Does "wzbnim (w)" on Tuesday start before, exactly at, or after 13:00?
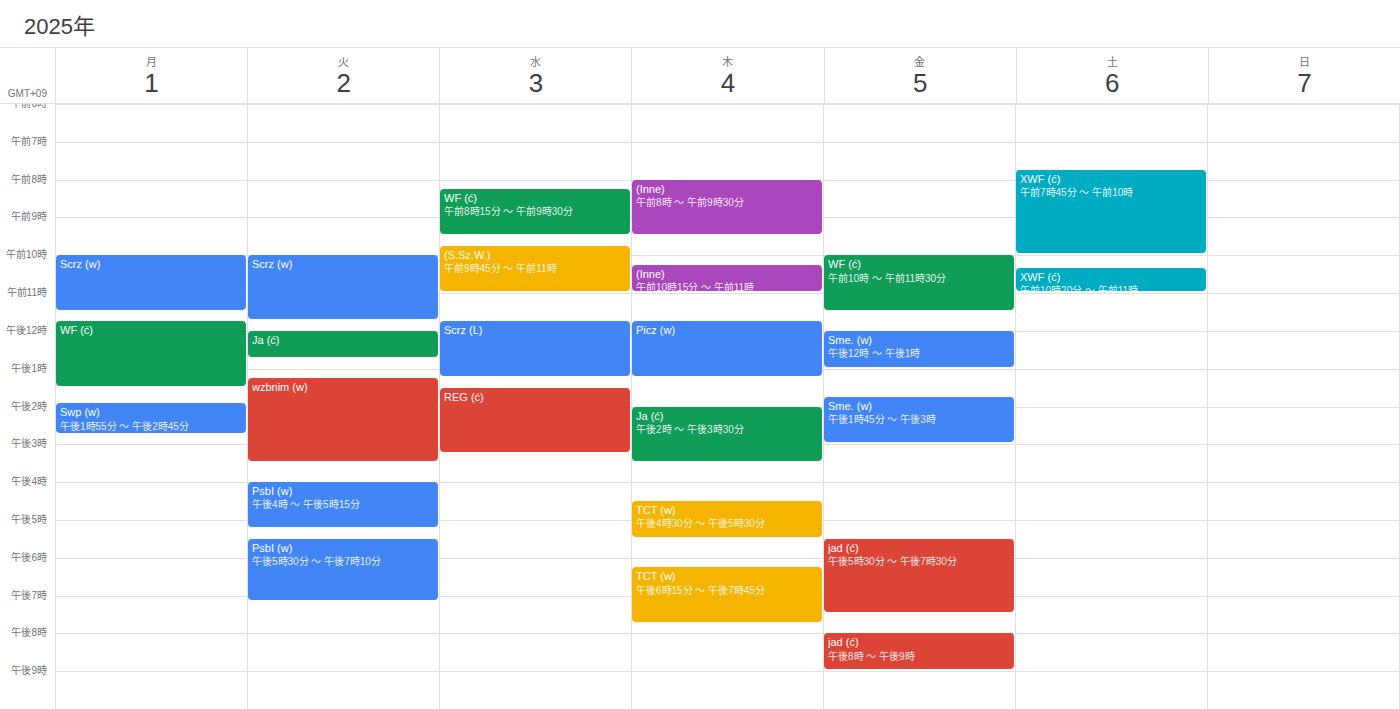
13:15 -- after 13:00, 15 minutes below the 13:00 line.